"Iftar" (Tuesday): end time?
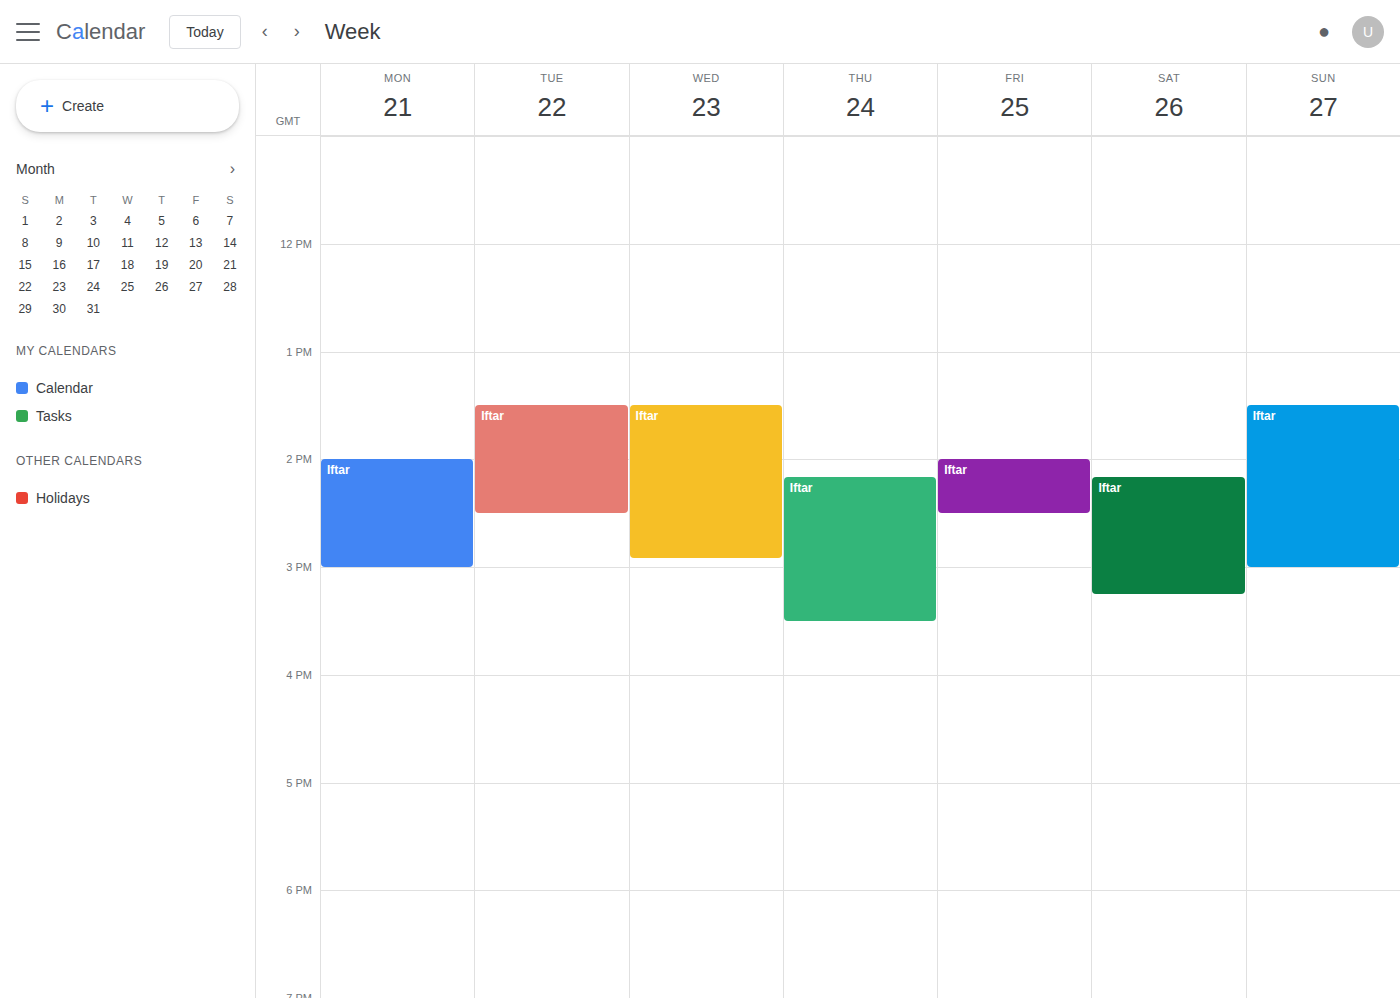
2:30 PM